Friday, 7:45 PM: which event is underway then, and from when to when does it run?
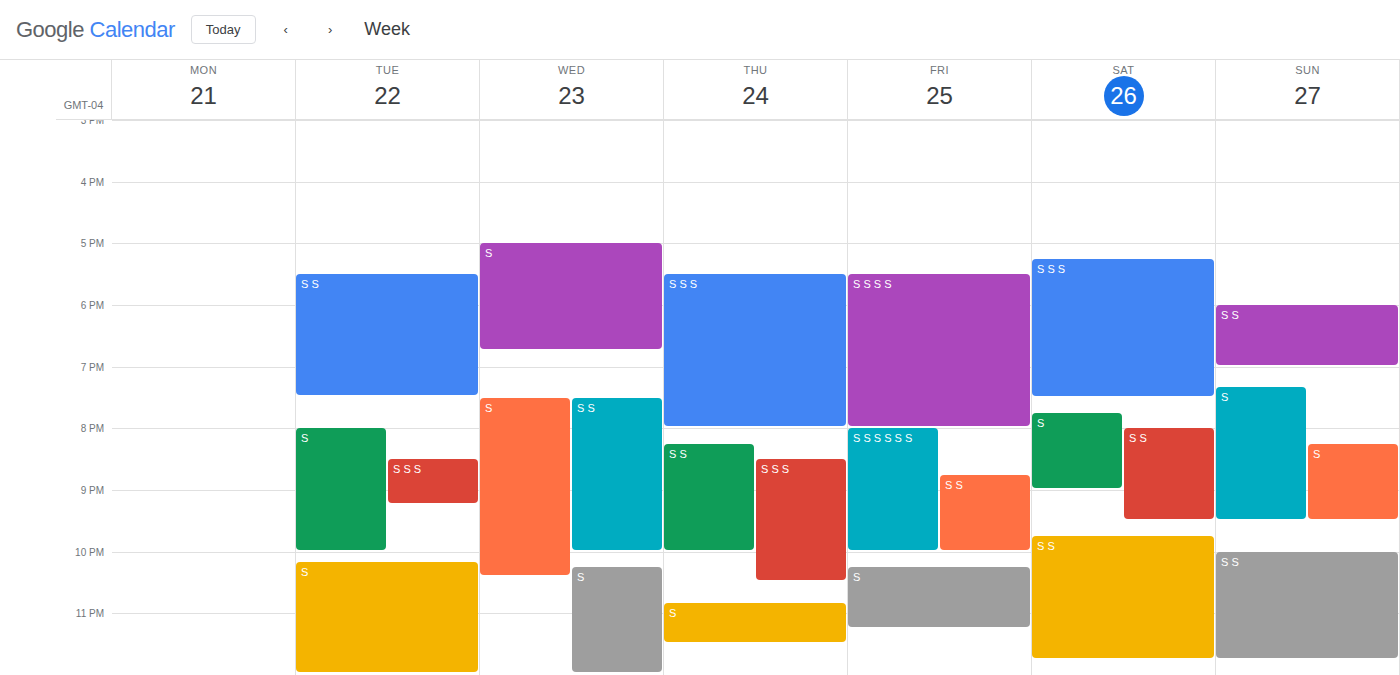
"S S S S", 5:30 PM to 8:00 PM